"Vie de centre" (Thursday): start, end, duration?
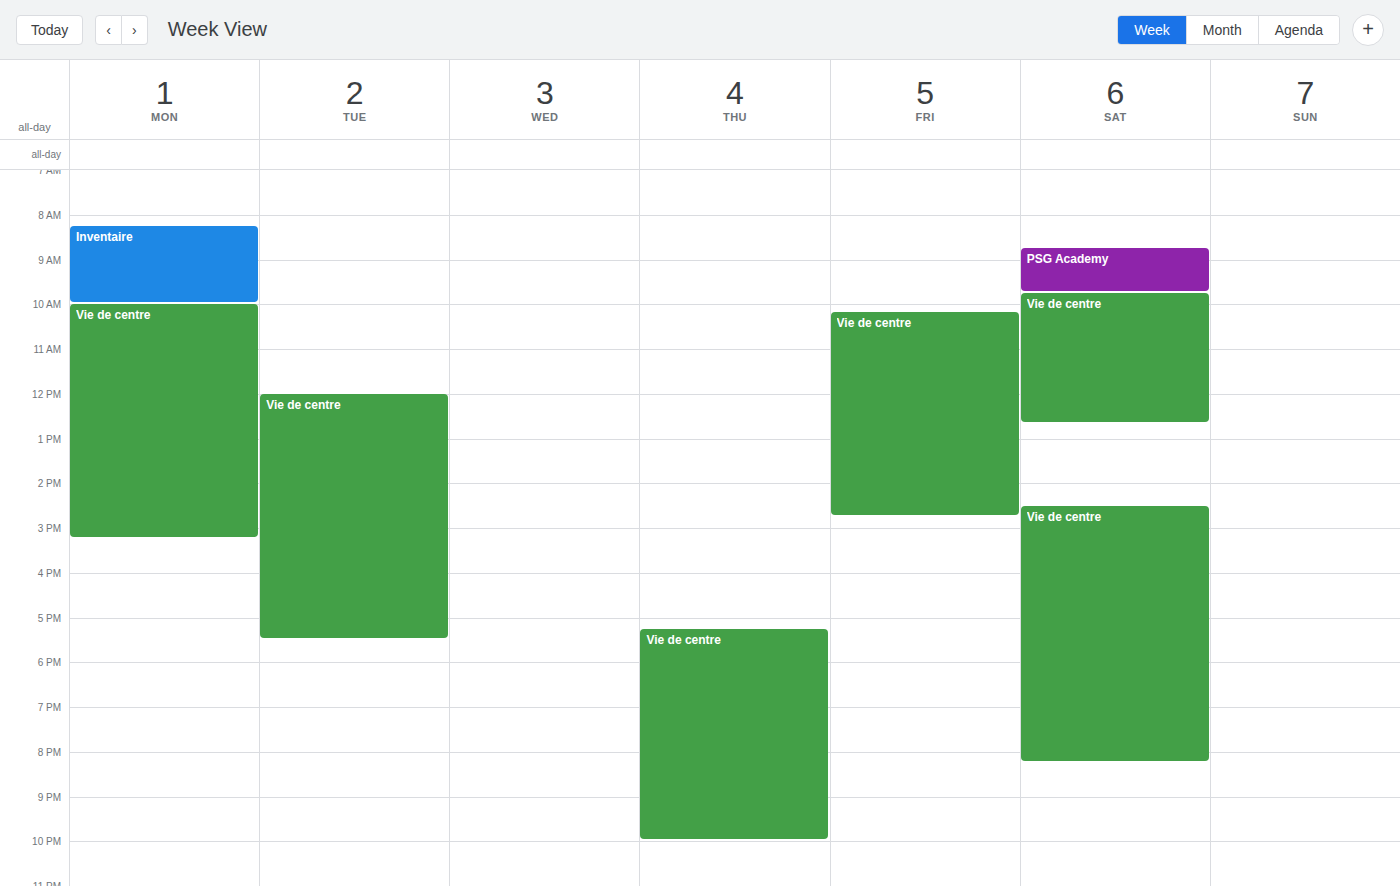
17:15 to 22:00, 4 hours 45 minutes